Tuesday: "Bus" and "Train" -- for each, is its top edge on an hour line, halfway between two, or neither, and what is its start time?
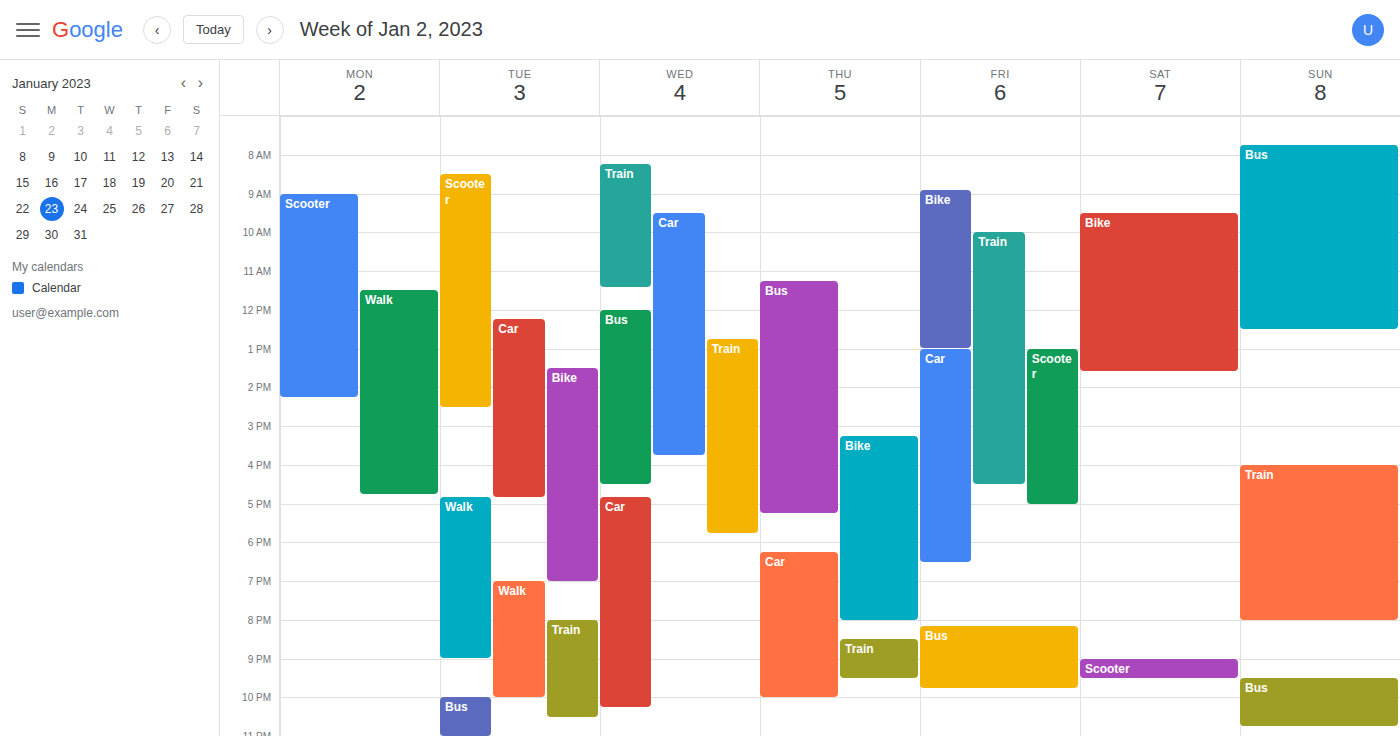
"Bus": 10:00 PM, exactly on the 10 PM line. "Train": 8:00 PM, exactly on the 8 PM line.